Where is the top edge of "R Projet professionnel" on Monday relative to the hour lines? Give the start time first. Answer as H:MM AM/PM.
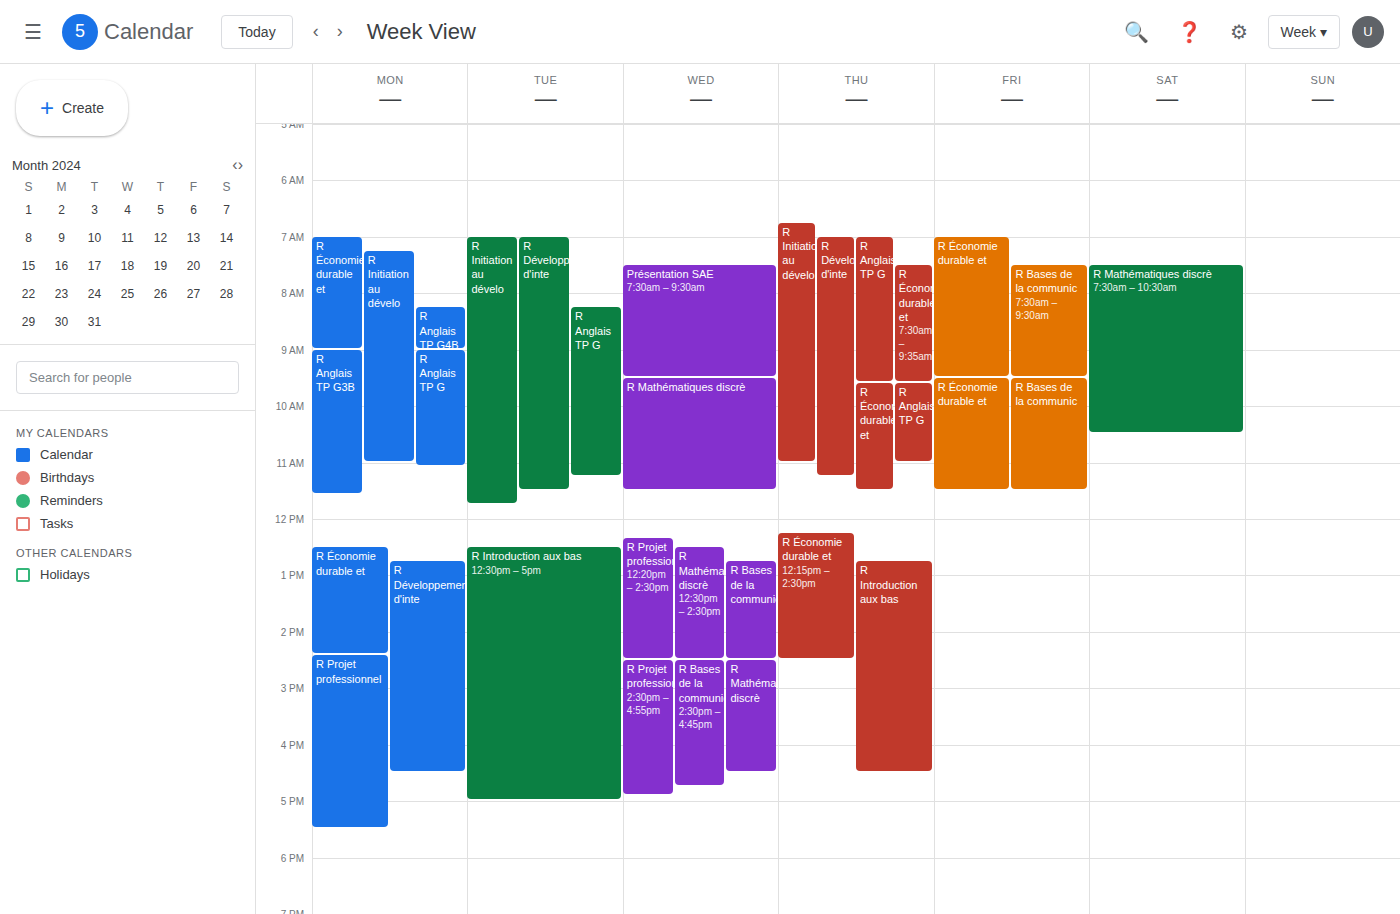
2:25 PM -- neither: 25 minutes below the 2 PM line and 35 minutes above the 3 PM line.